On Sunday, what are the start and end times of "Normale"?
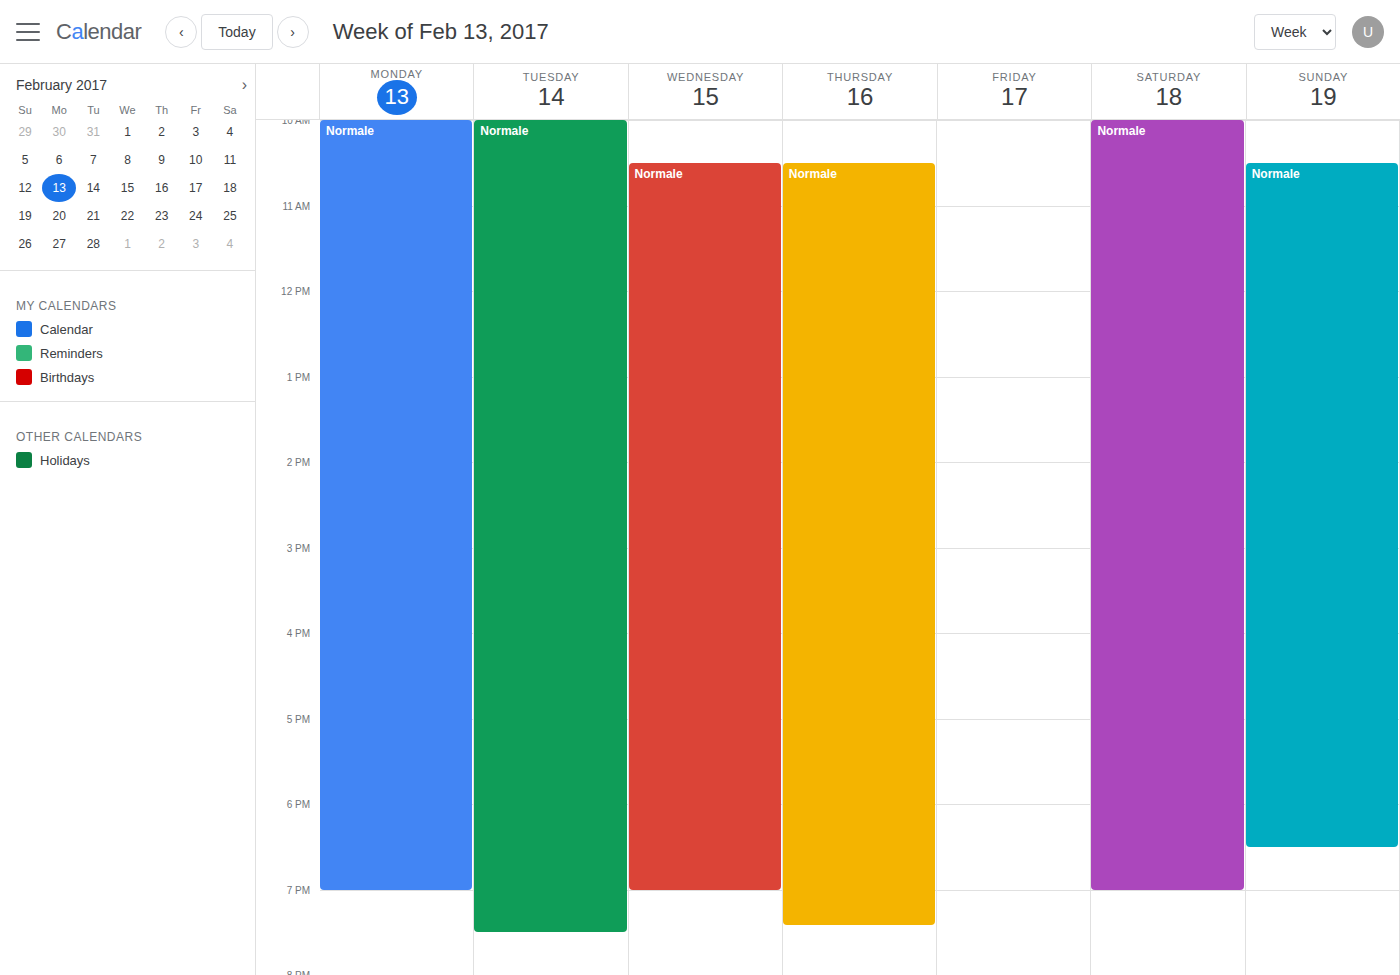
10:30 to 18:30